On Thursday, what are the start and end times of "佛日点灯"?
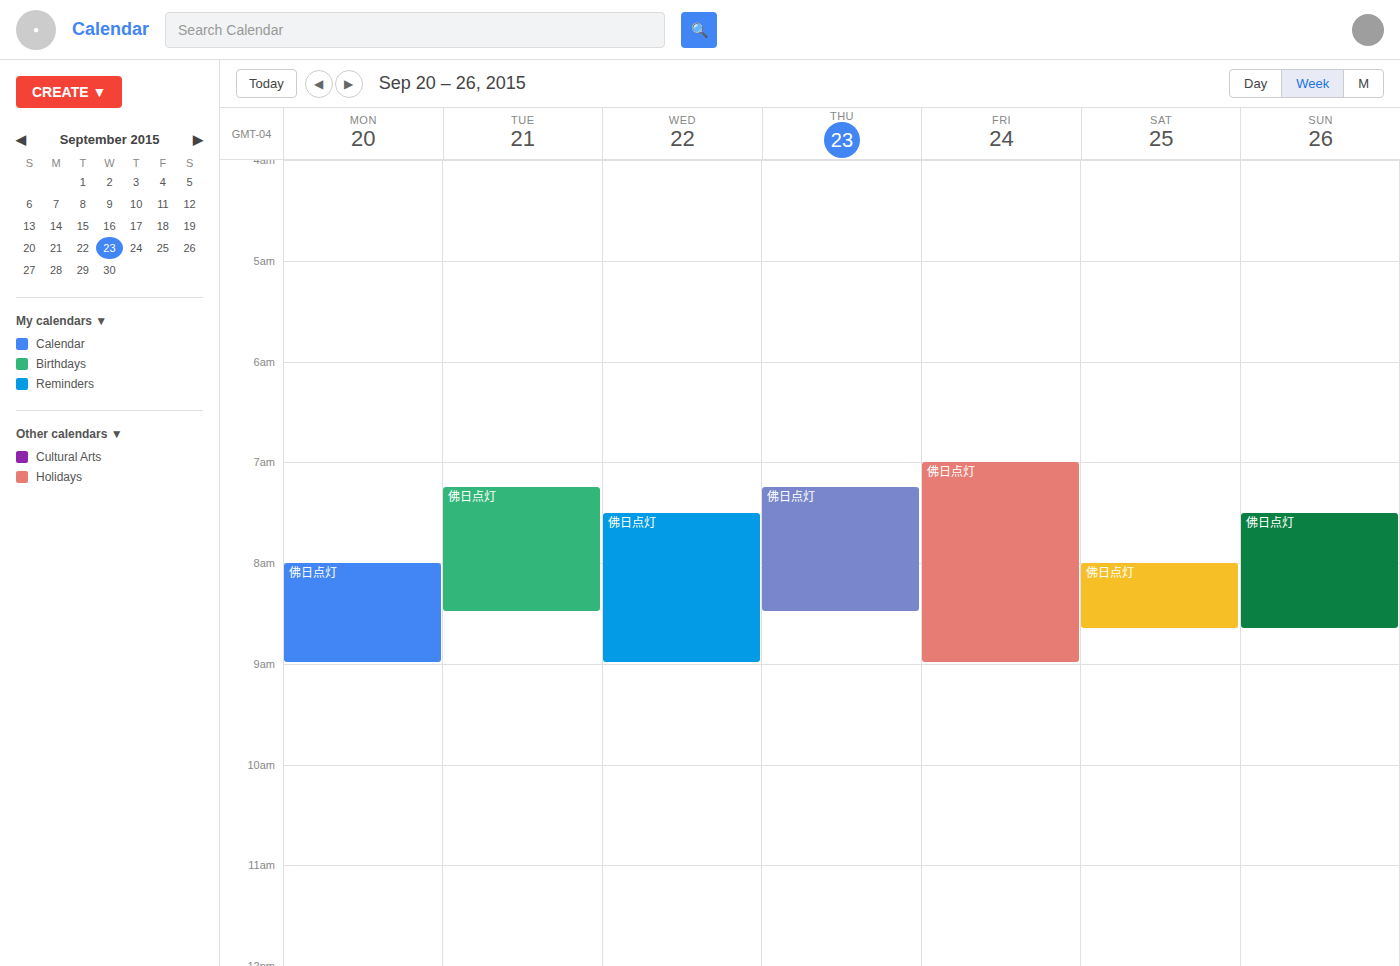
07:15 to 08:30